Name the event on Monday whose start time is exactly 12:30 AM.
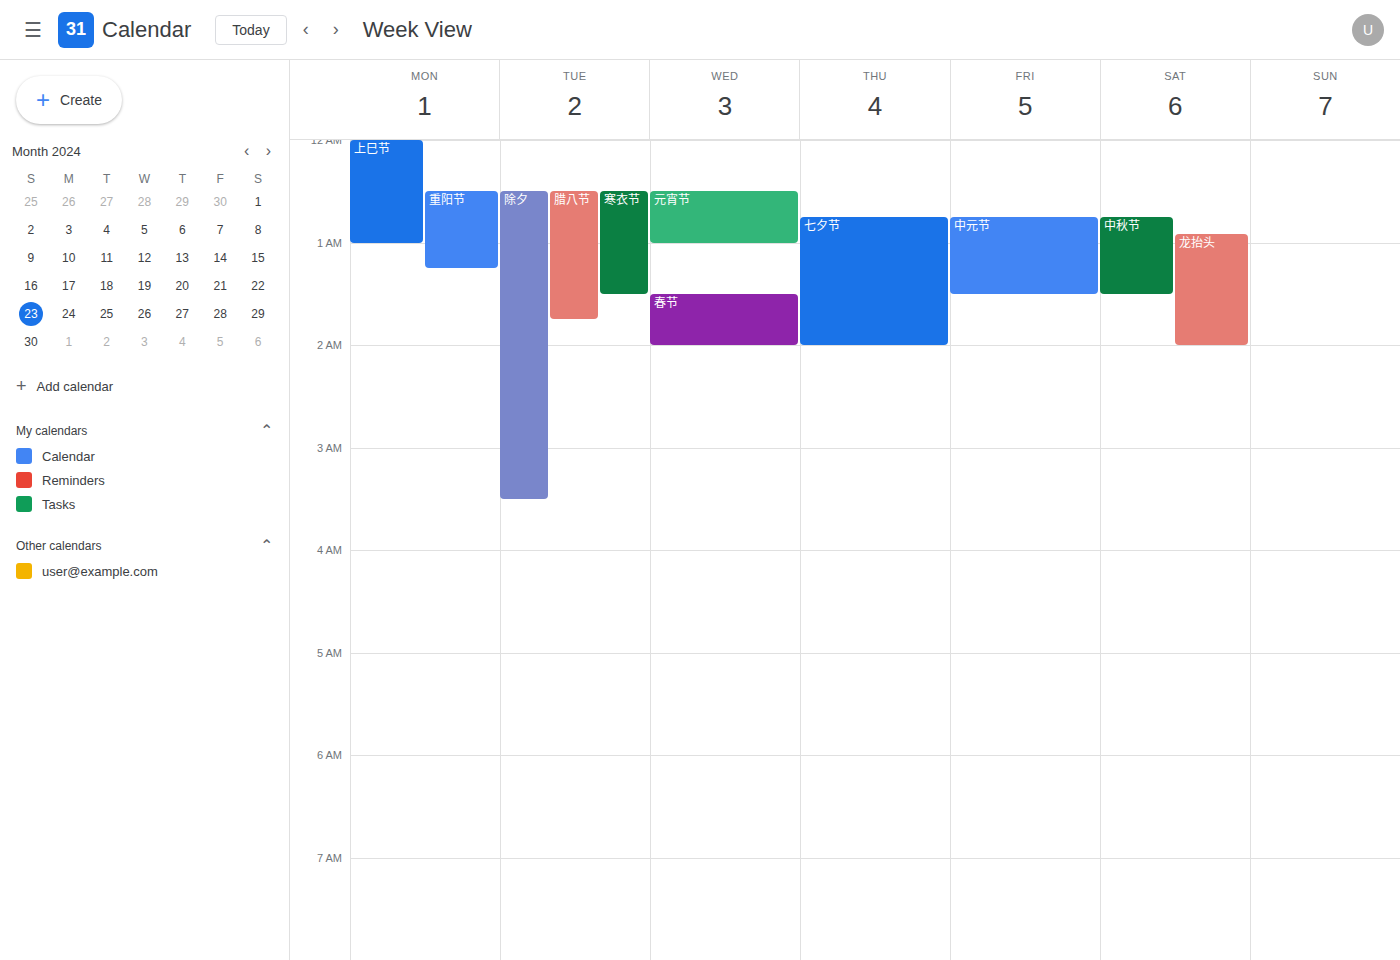
"重阳节"